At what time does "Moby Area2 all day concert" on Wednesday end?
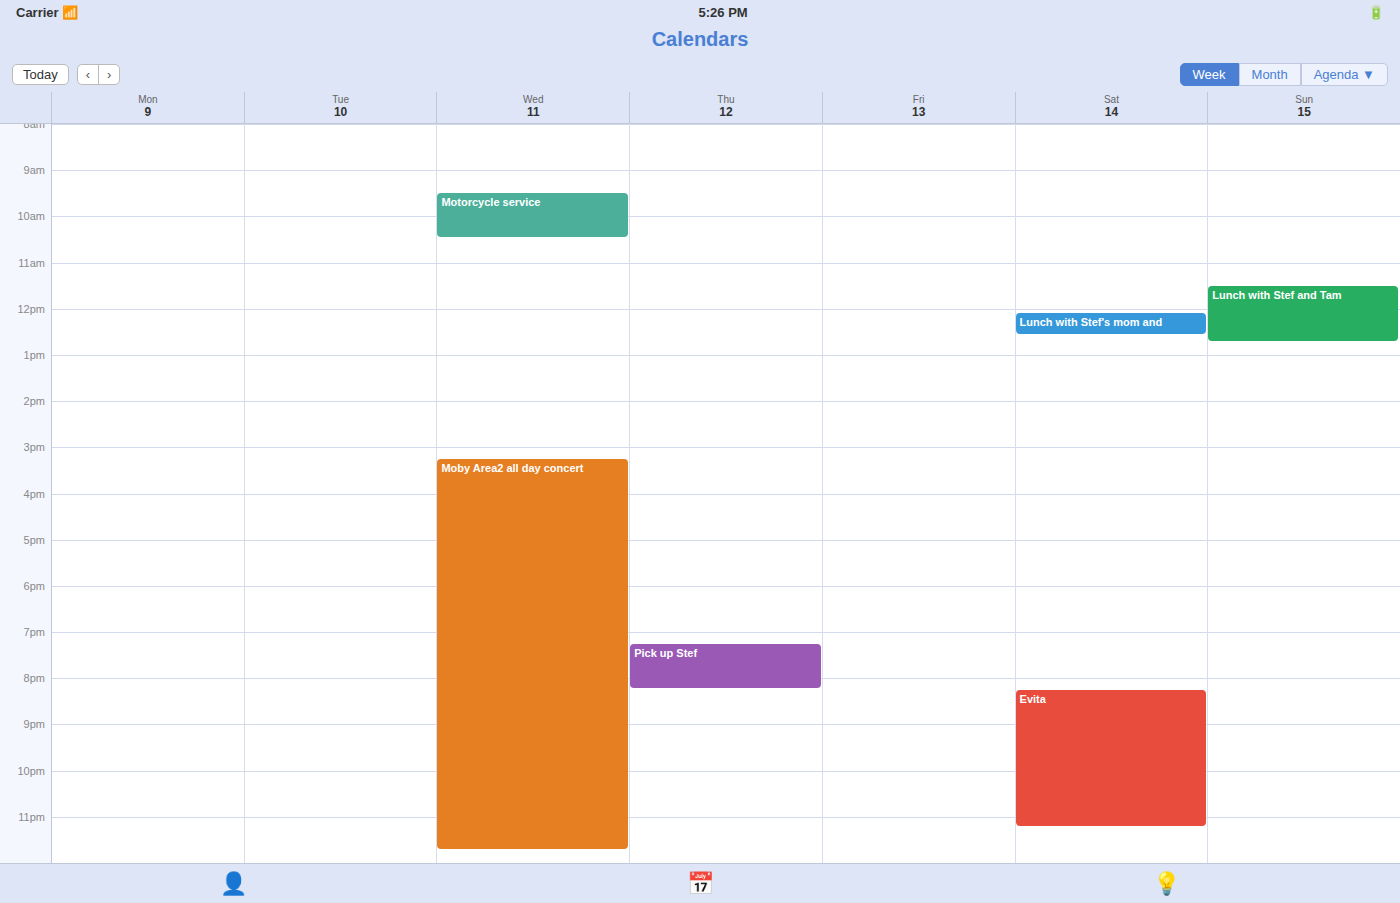
11:45 PM